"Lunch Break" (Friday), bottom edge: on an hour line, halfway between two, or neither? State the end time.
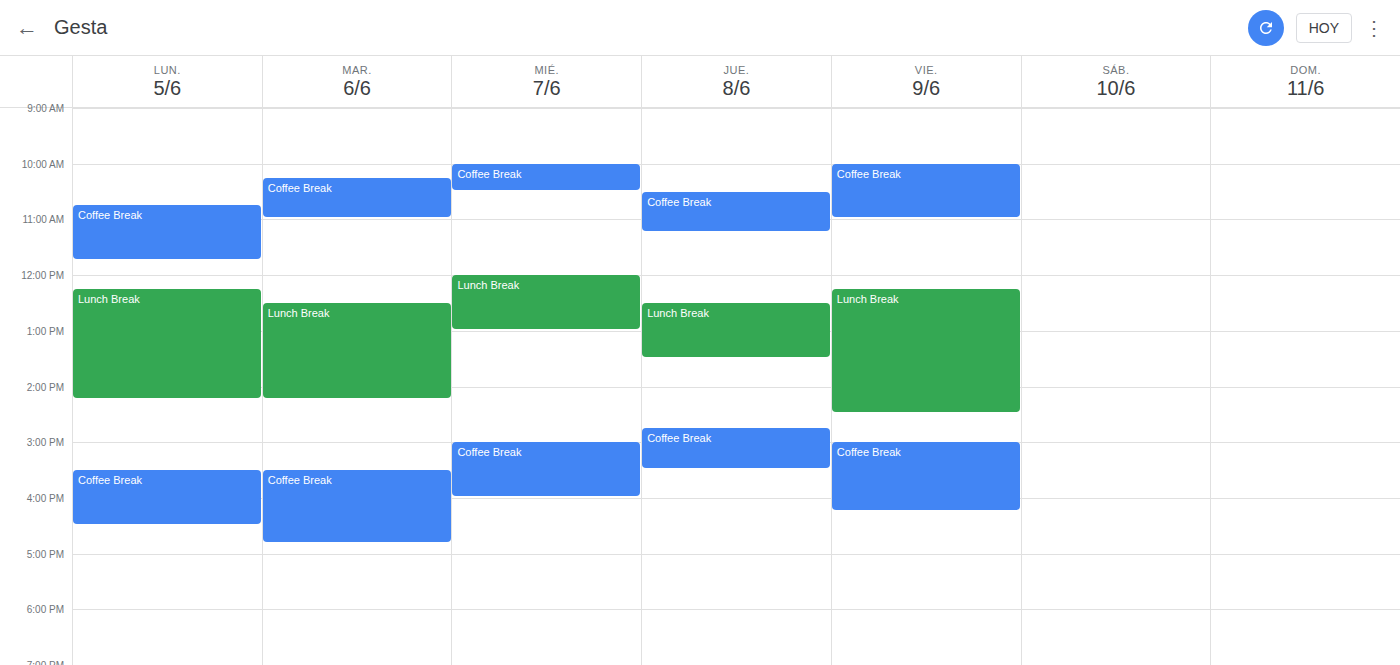
14:30 -- halfway between the 14:00 and 15:00 lines.